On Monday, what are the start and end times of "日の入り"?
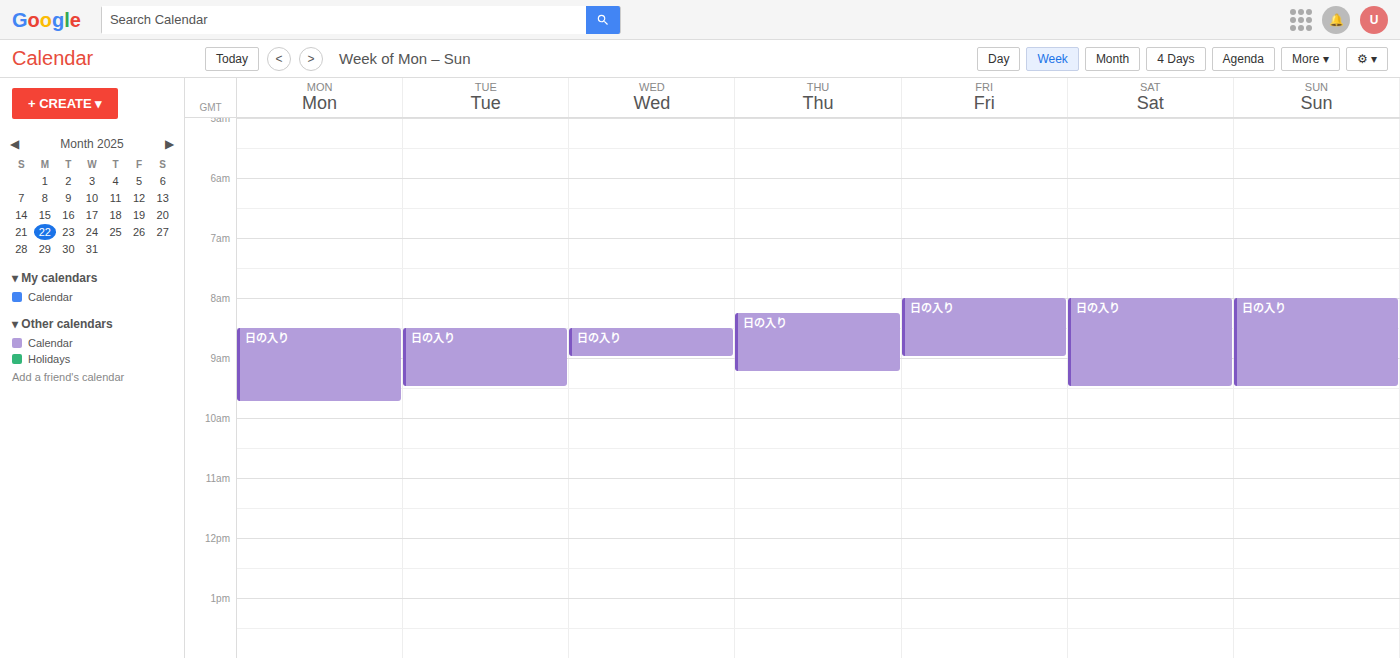
8:30 AM to 9:45 AM